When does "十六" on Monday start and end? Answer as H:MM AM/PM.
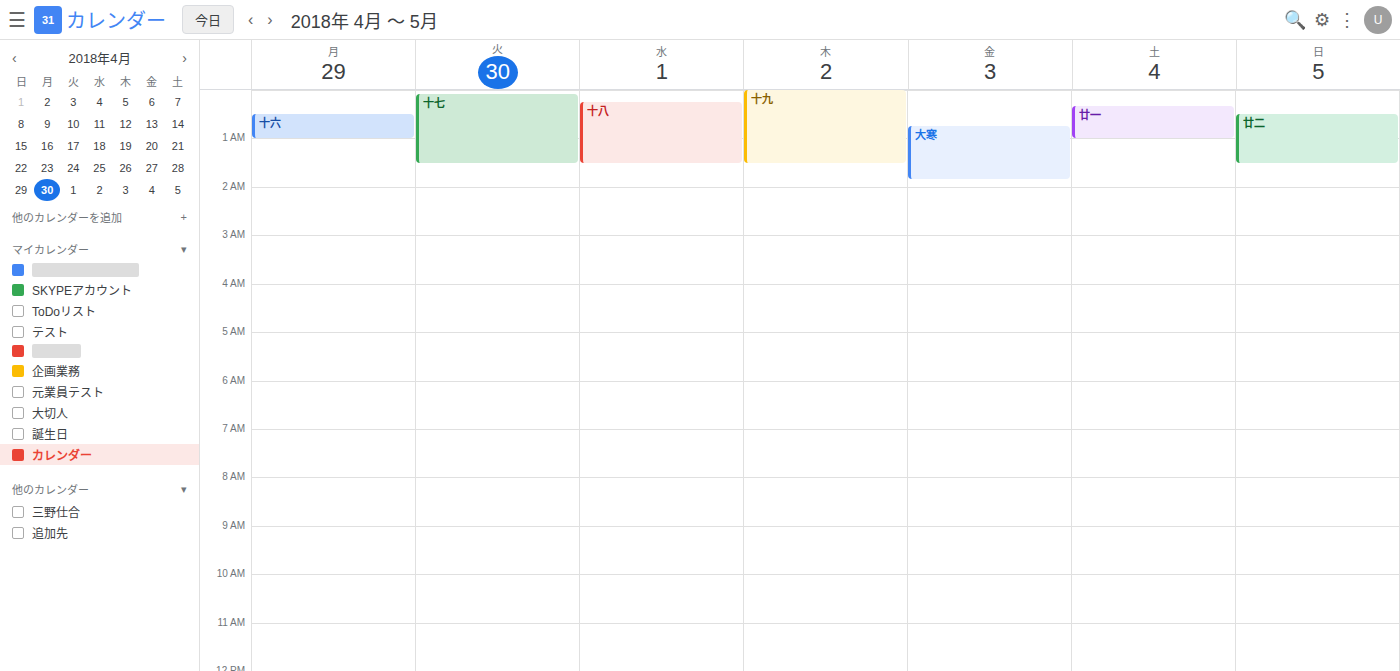
12:30 AM to 1:00 AM